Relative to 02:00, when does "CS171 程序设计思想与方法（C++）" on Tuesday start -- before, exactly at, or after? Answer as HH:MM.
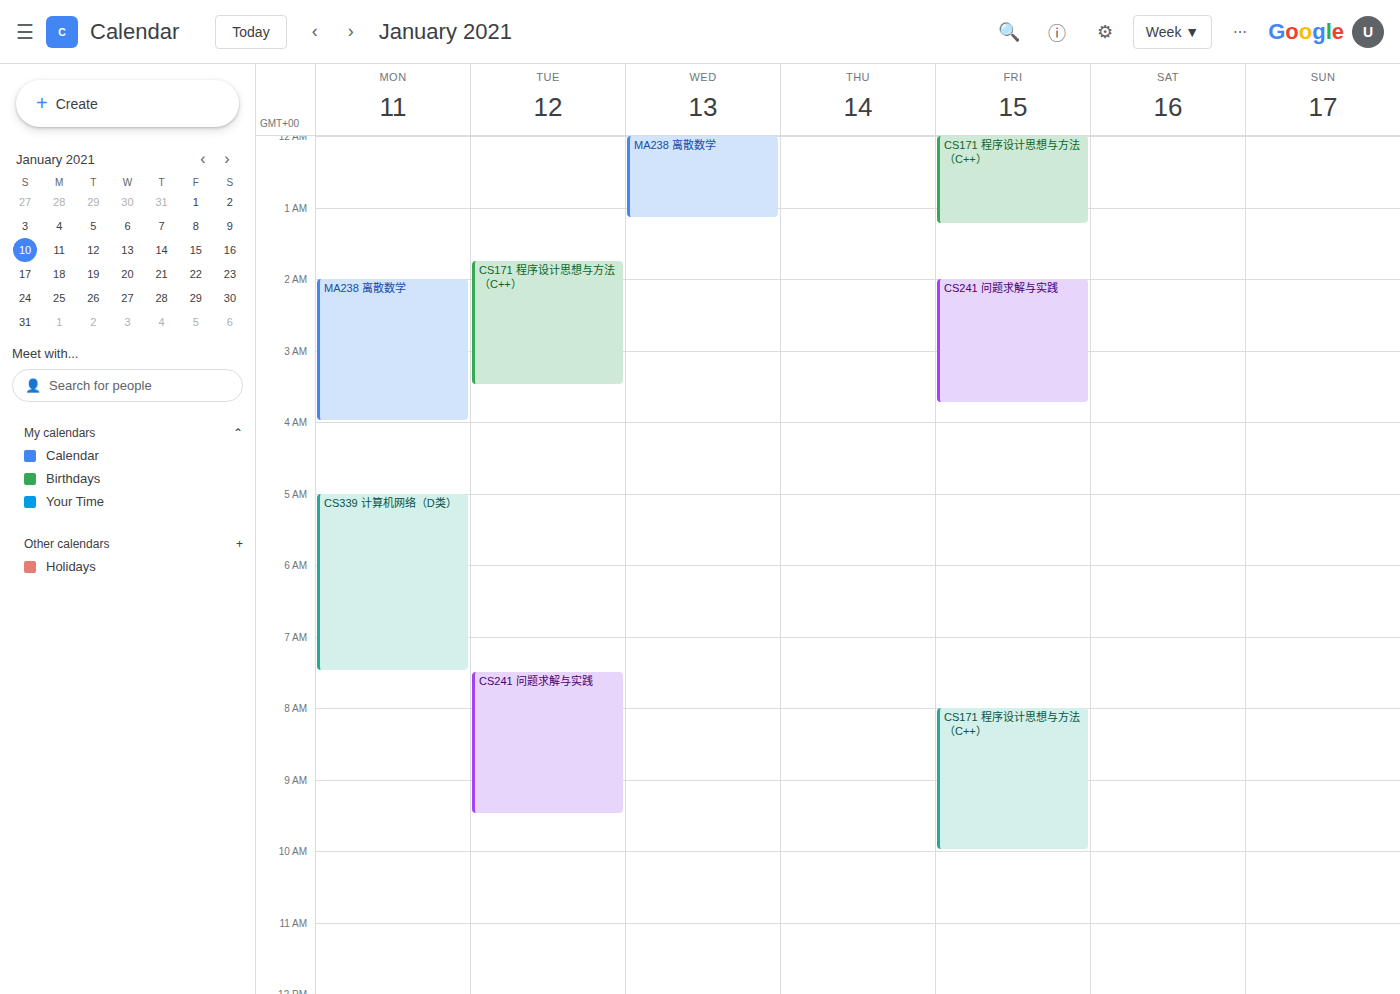
01:45 -- before 02:00, 15 minutes above the 02:00 line.